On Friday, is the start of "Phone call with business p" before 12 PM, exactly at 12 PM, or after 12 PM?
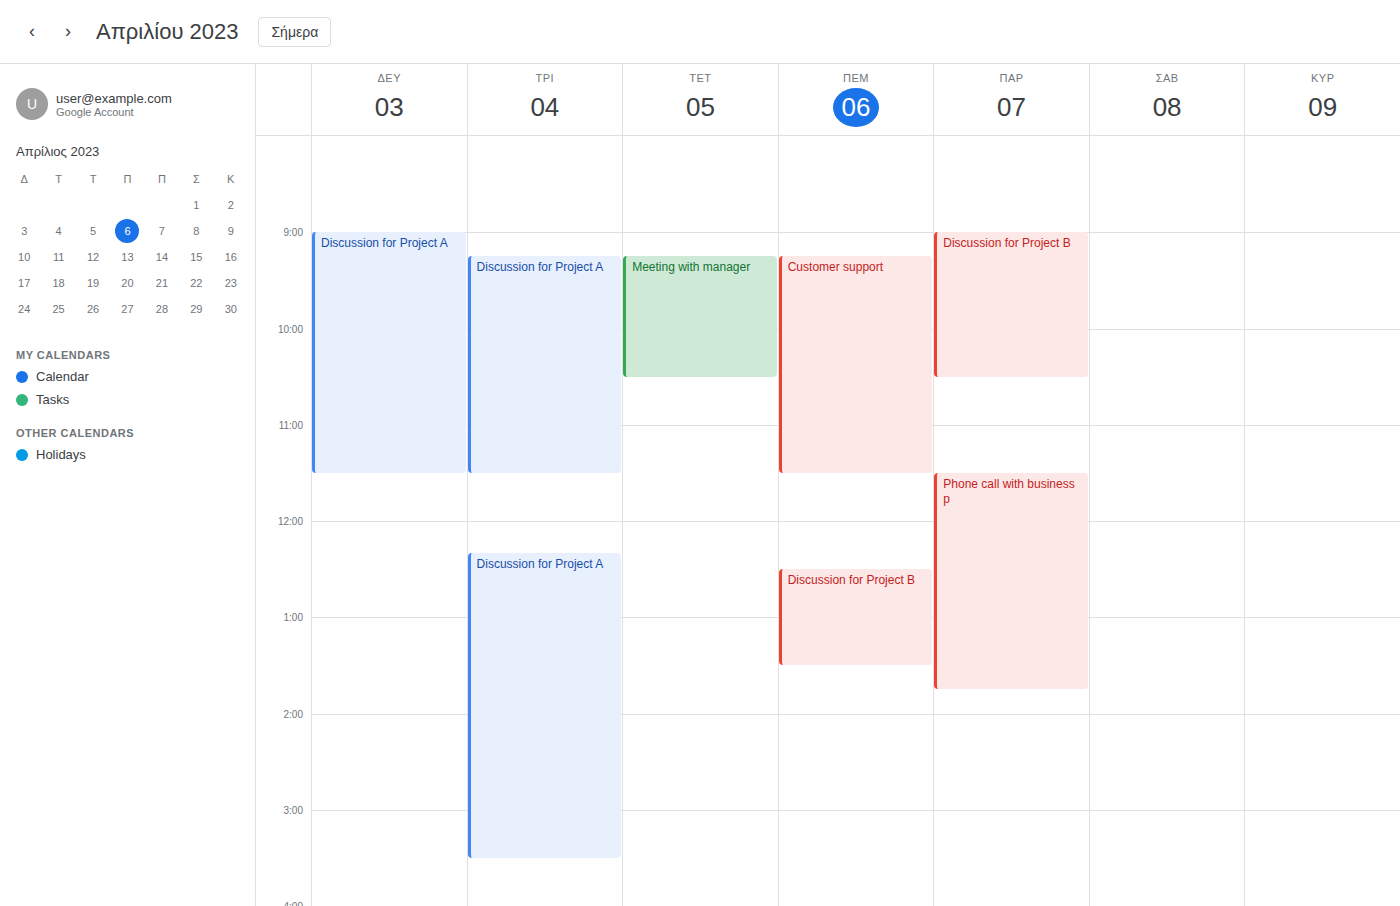
11:30 AM -- before 12 PM, 30 minutes above the 12 PM line.